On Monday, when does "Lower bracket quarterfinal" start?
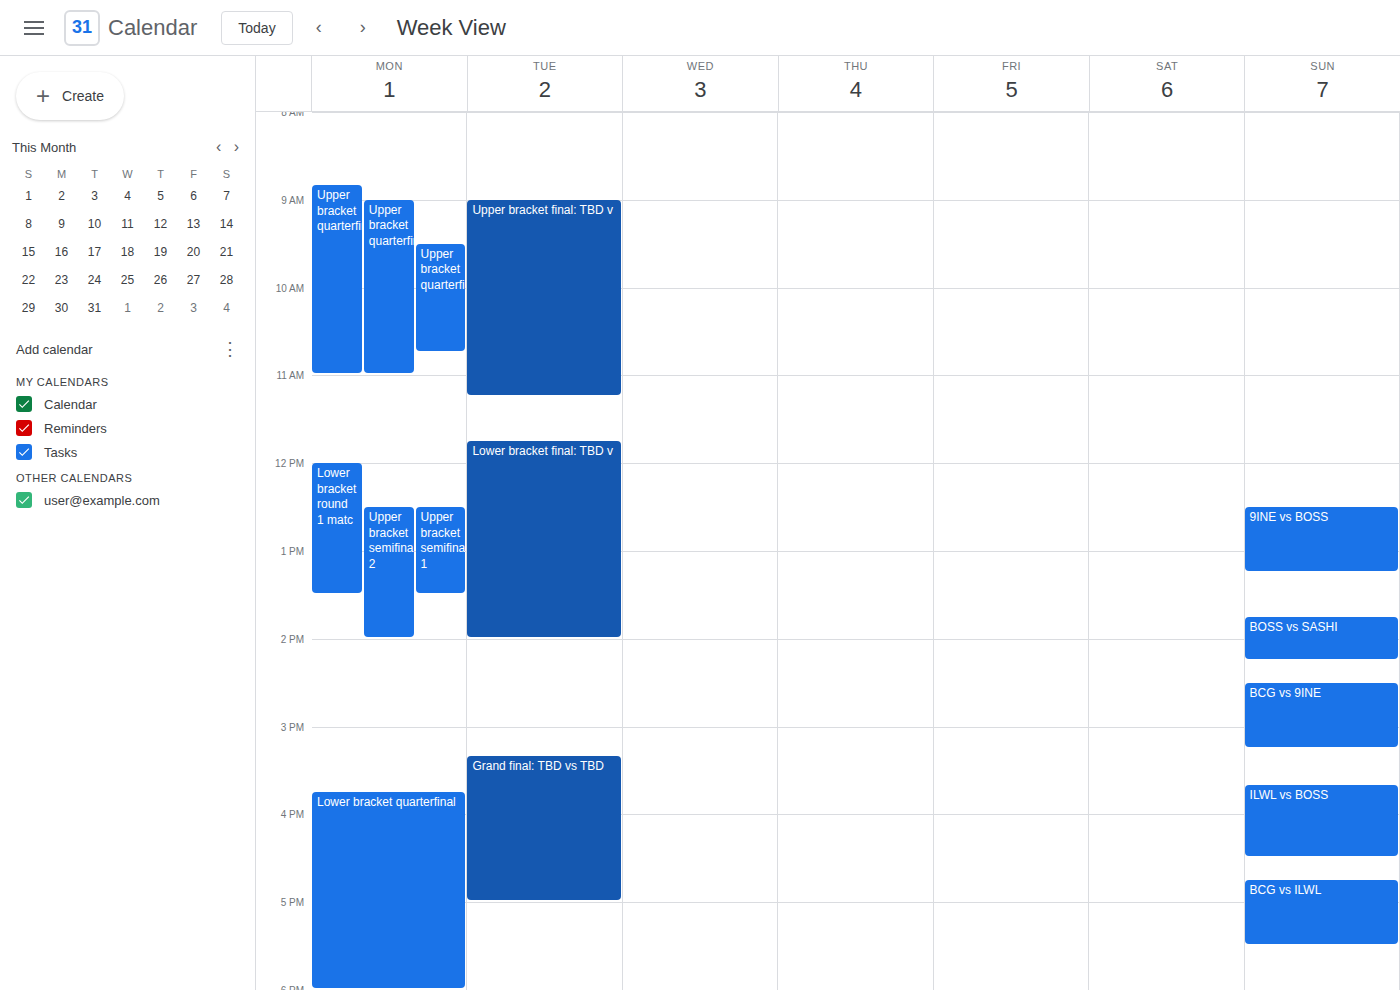
3:45 PM